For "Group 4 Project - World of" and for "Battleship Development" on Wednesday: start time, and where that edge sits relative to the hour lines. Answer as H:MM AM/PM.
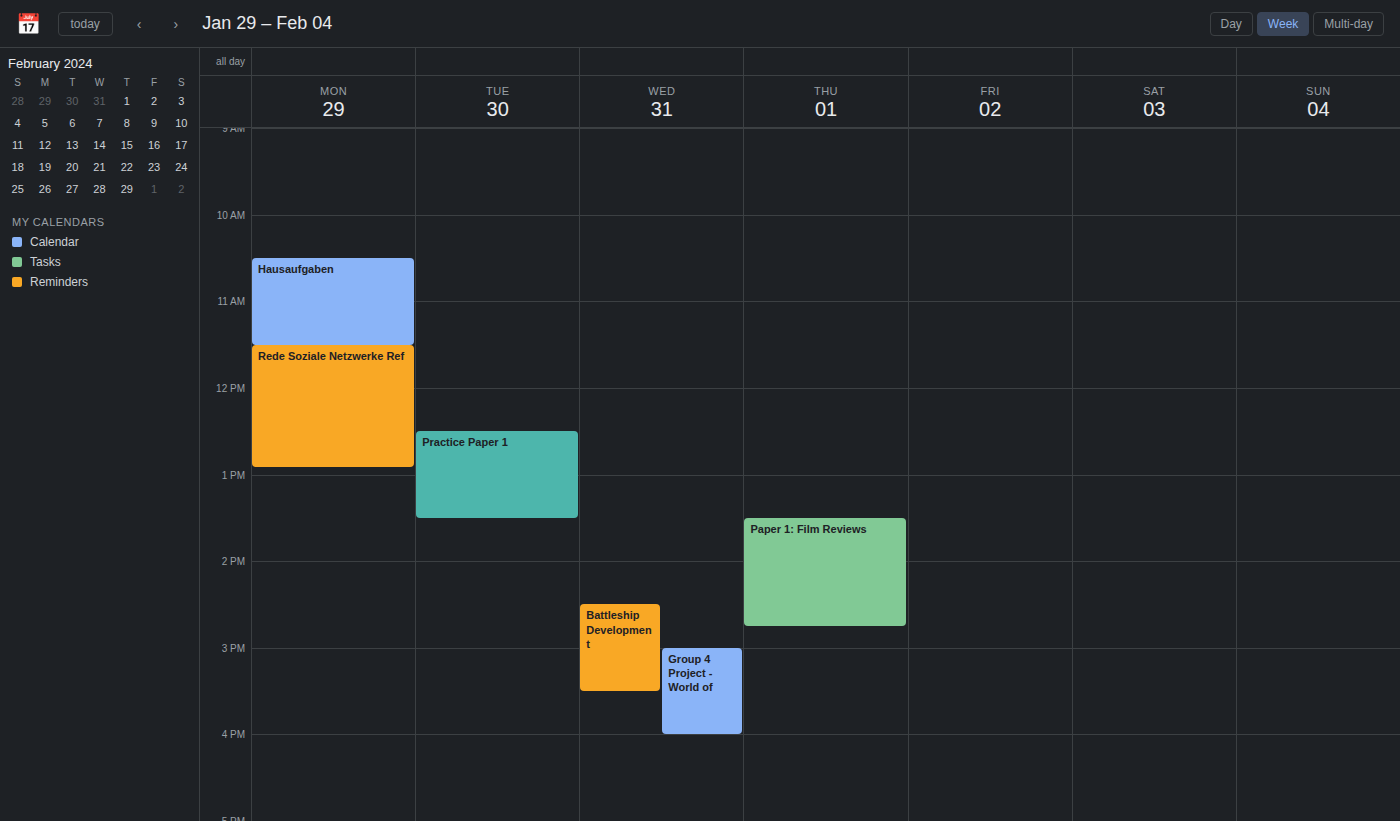
"Group 4 Project - World of": 3:00 PM, exactly on the 3 PM line. "Battleship Development": 2:30 PM, halfway between the 2 PM and 3 PM lines.